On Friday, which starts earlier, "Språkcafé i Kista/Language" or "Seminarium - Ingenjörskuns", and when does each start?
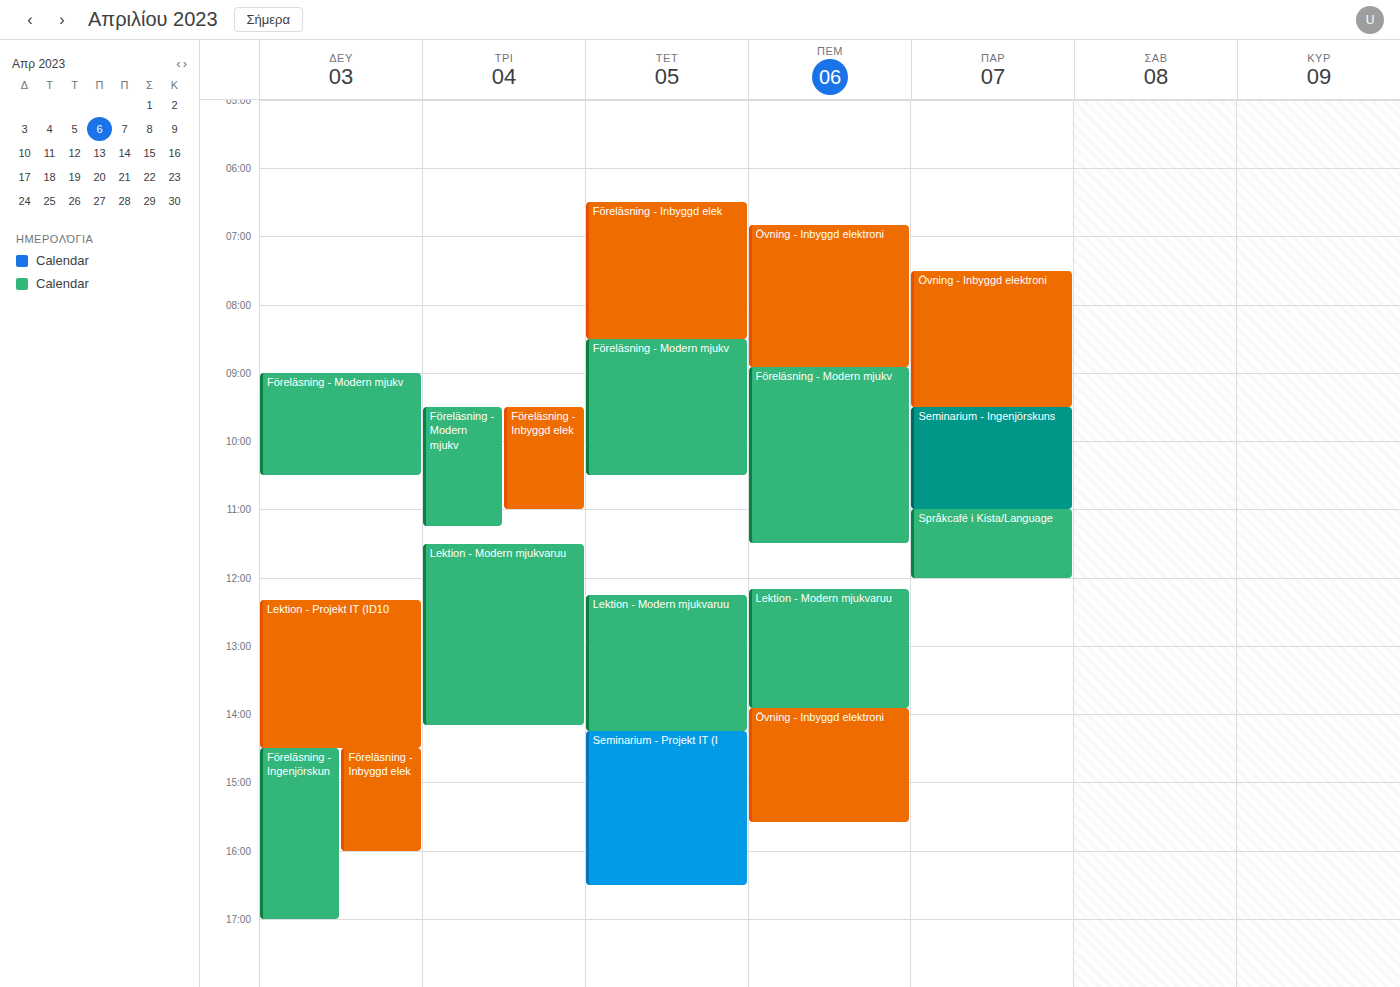
"Seminarium - Ingenjörskuns" 09:30; "Språkcafé i Kista/Language" 11:00.